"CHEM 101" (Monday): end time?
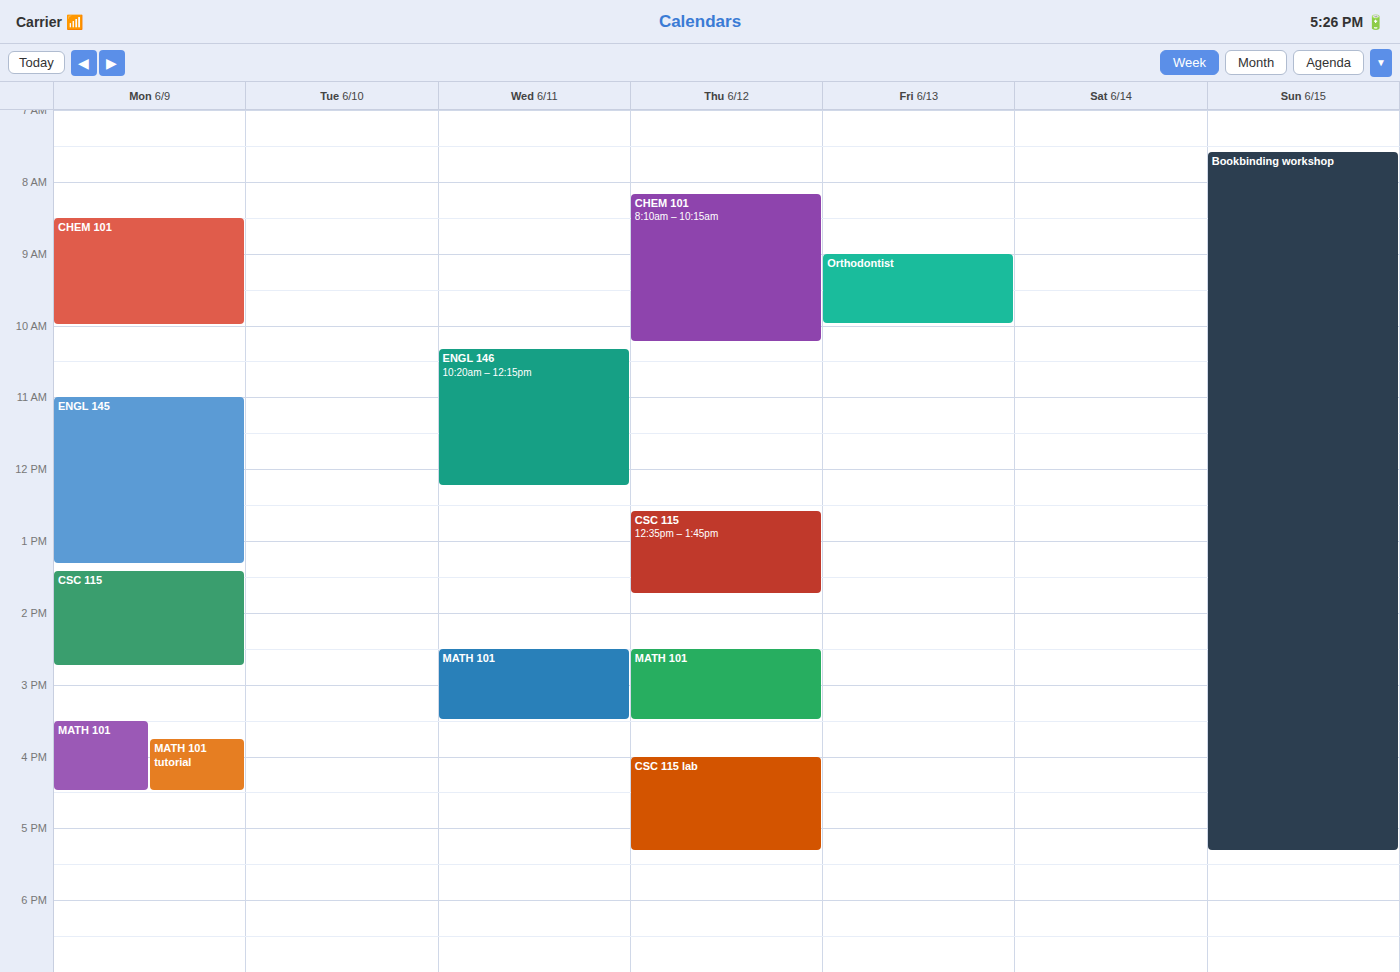
10:00 AM